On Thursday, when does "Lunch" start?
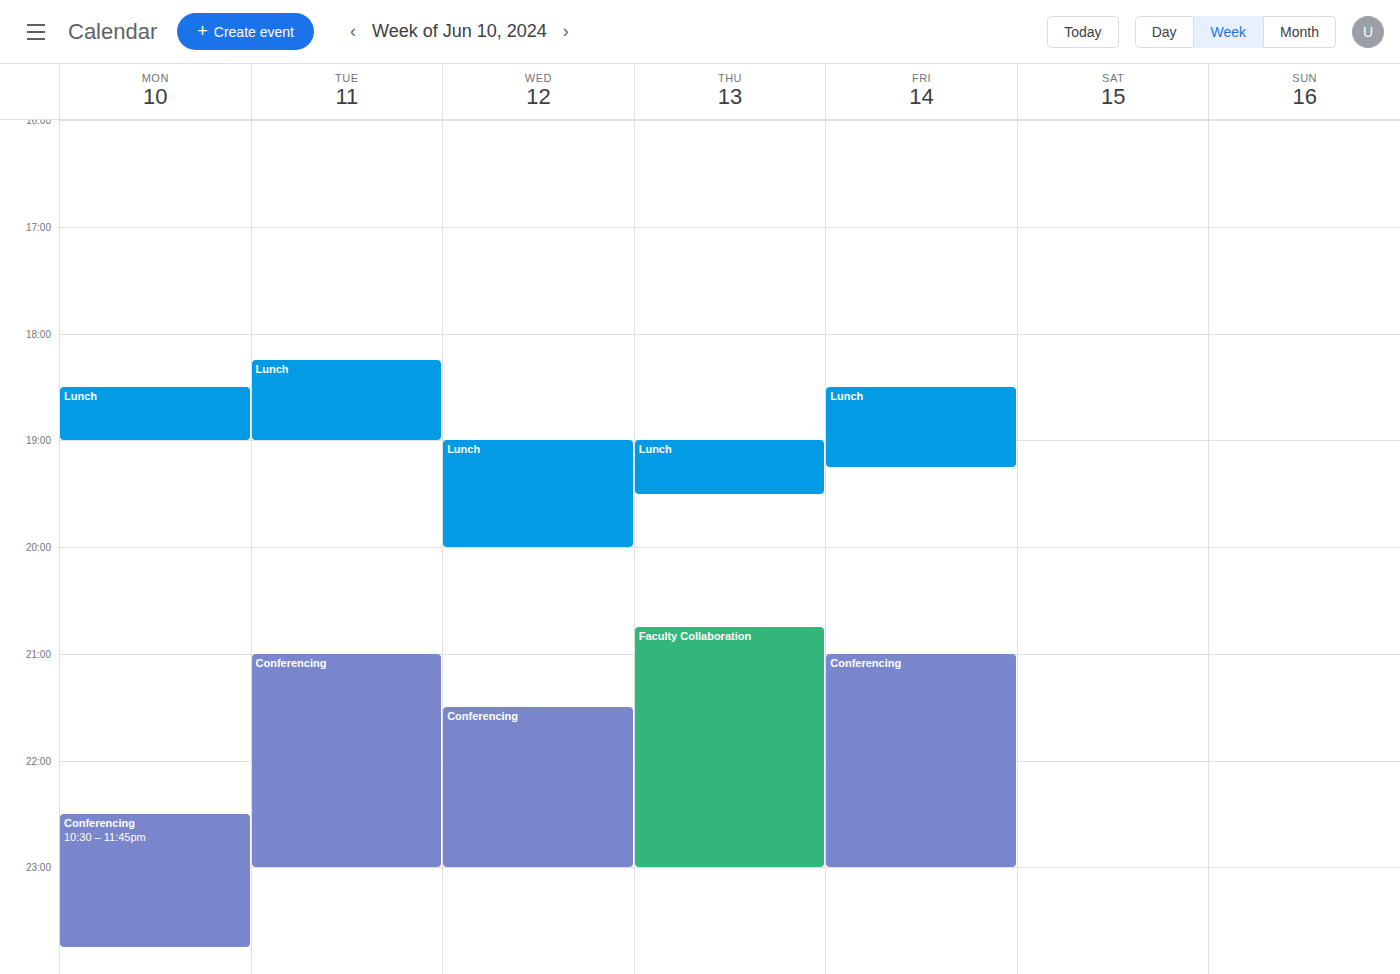
7:00 PM